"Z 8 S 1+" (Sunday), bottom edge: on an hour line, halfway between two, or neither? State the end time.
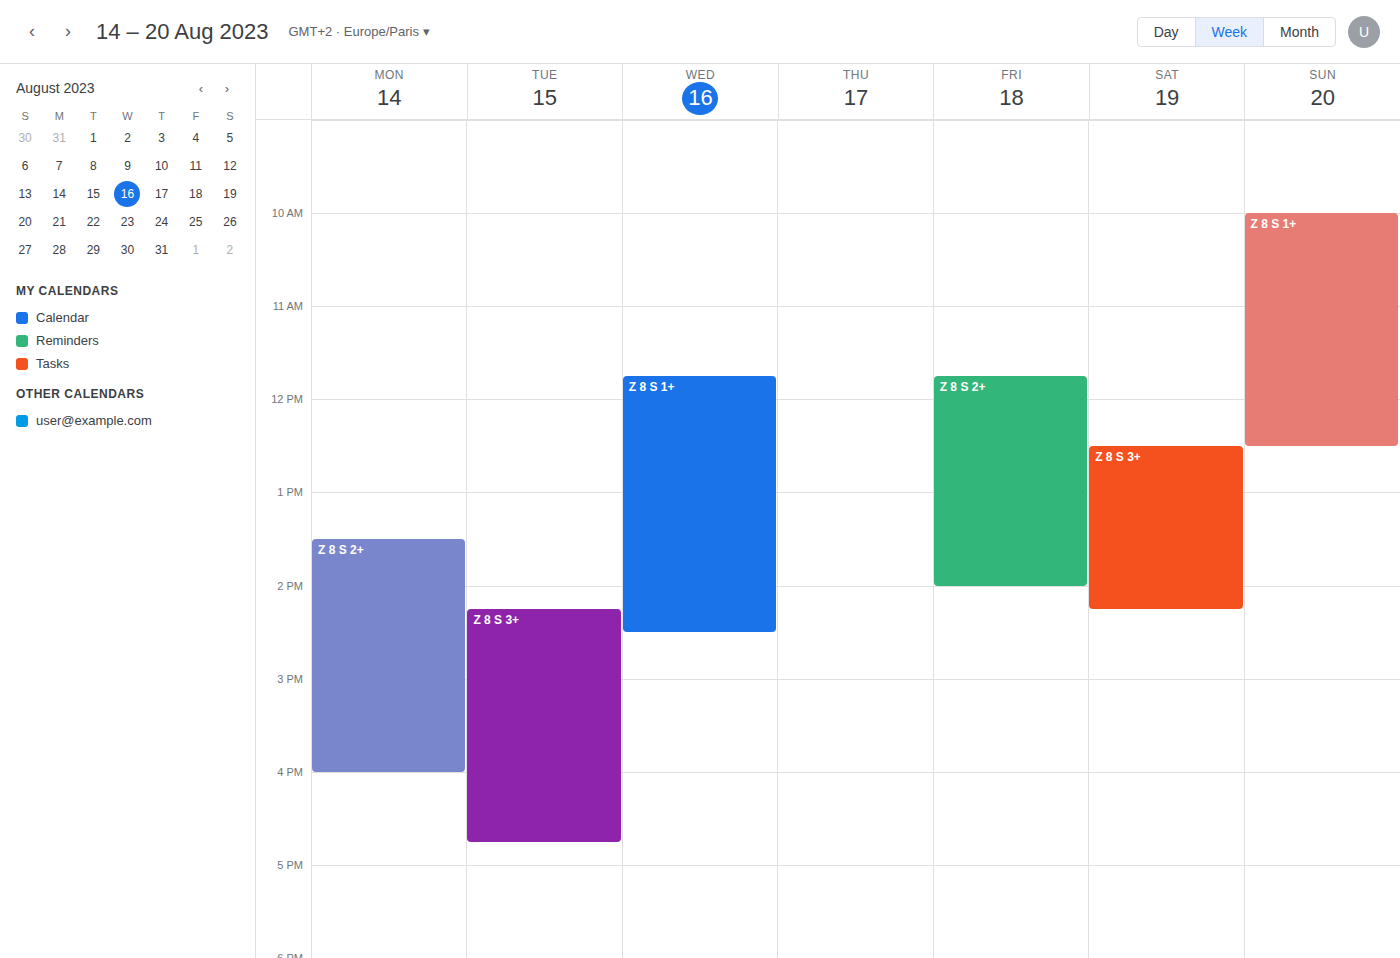
12:30 PM -- halfway between the 12 PM and 1 PM lines.